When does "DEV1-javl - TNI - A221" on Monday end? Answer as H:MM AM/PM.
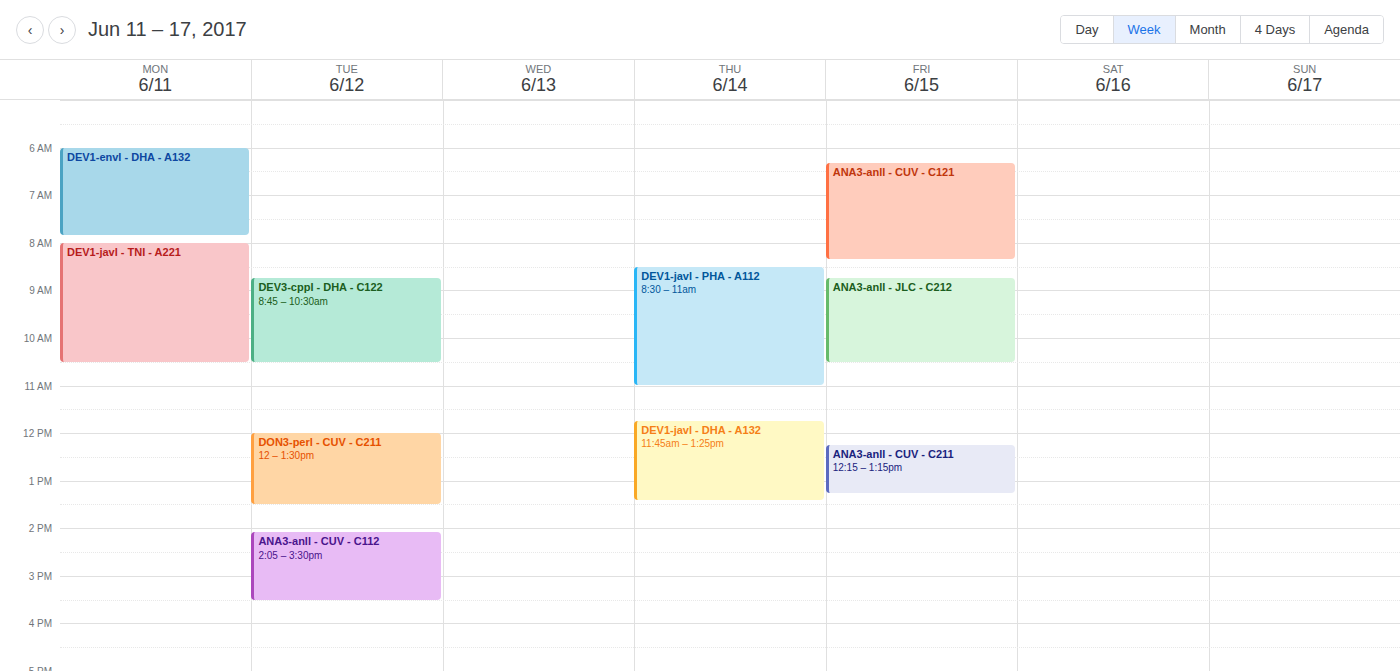
10:30 AM